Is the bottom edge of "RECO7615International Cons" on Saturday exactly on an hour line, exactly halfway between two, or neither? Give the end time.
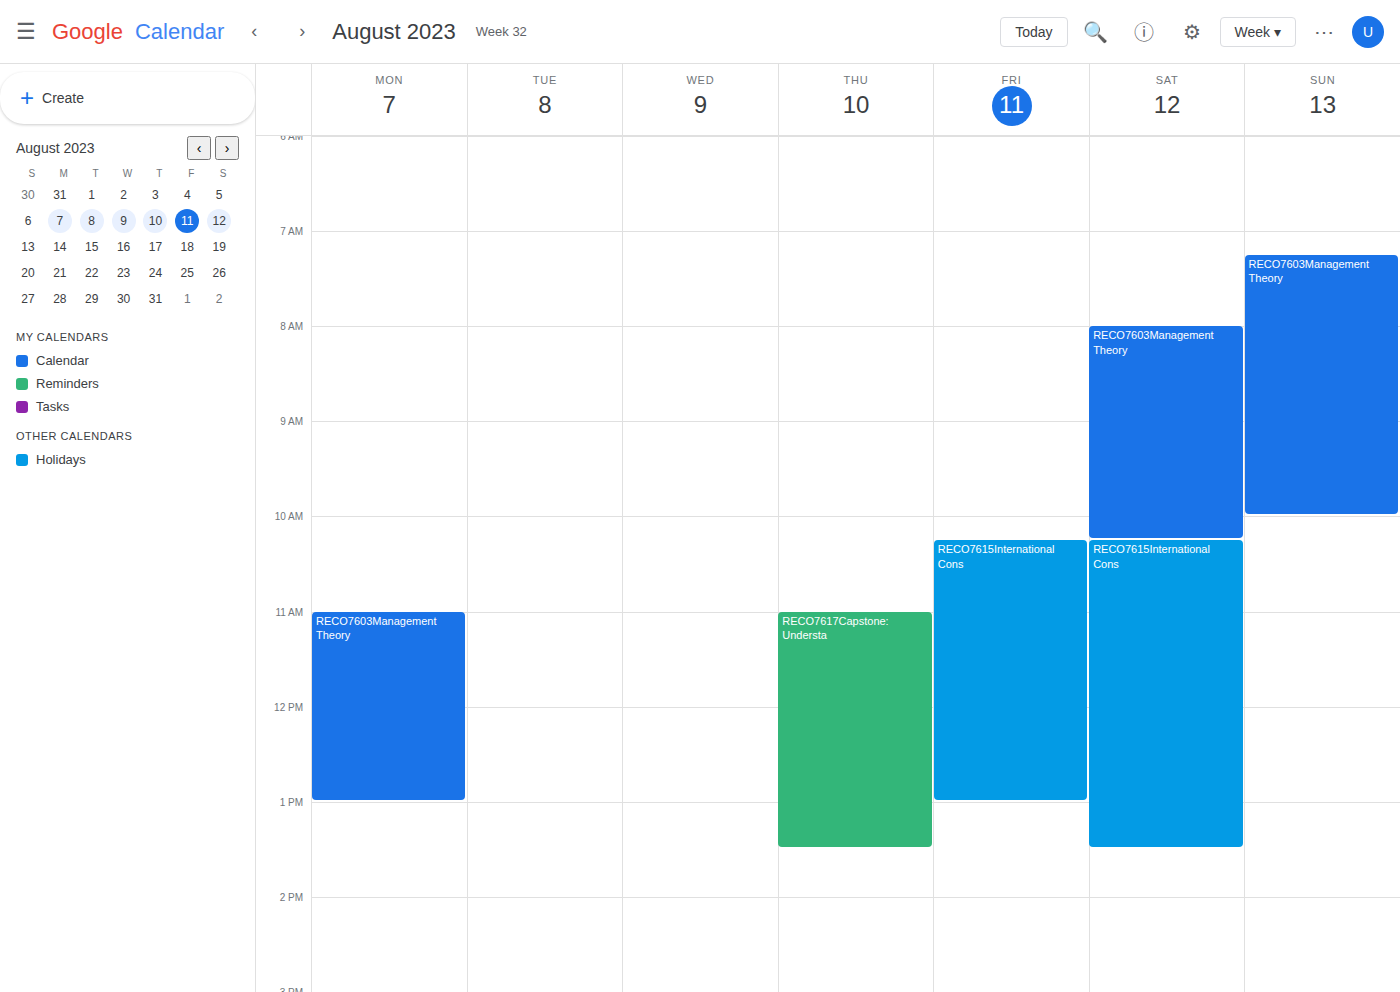
1:30 PM -- halfway between the 1 PM and 2 PM lines.